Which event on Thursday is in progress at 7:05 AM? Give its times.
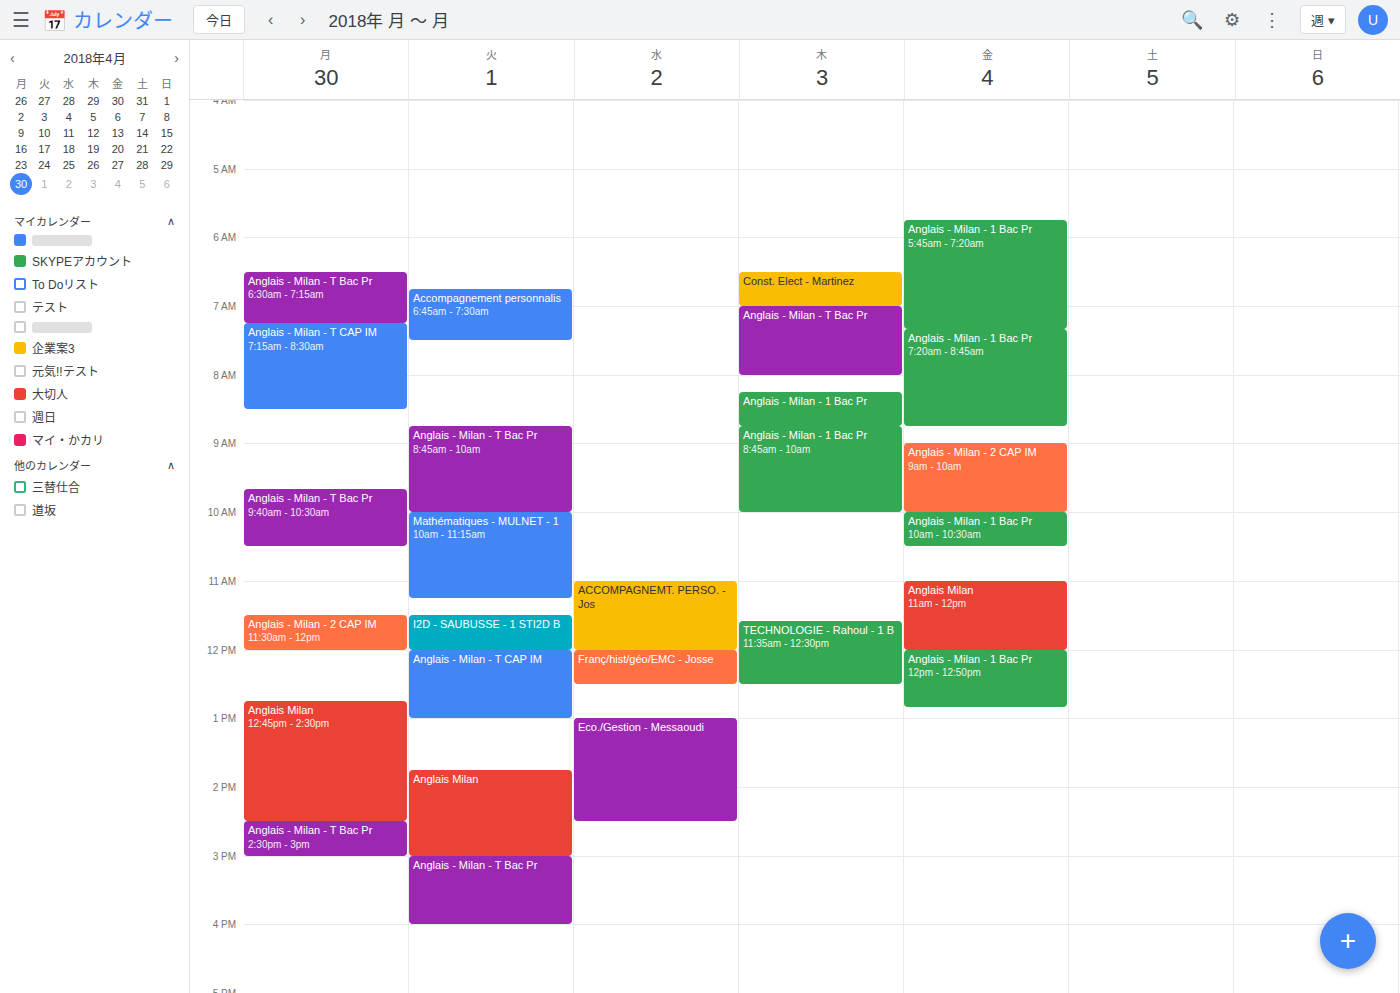
"Anglais - Milan - T Bac Pr", 7:00 AM to 8:00 AM